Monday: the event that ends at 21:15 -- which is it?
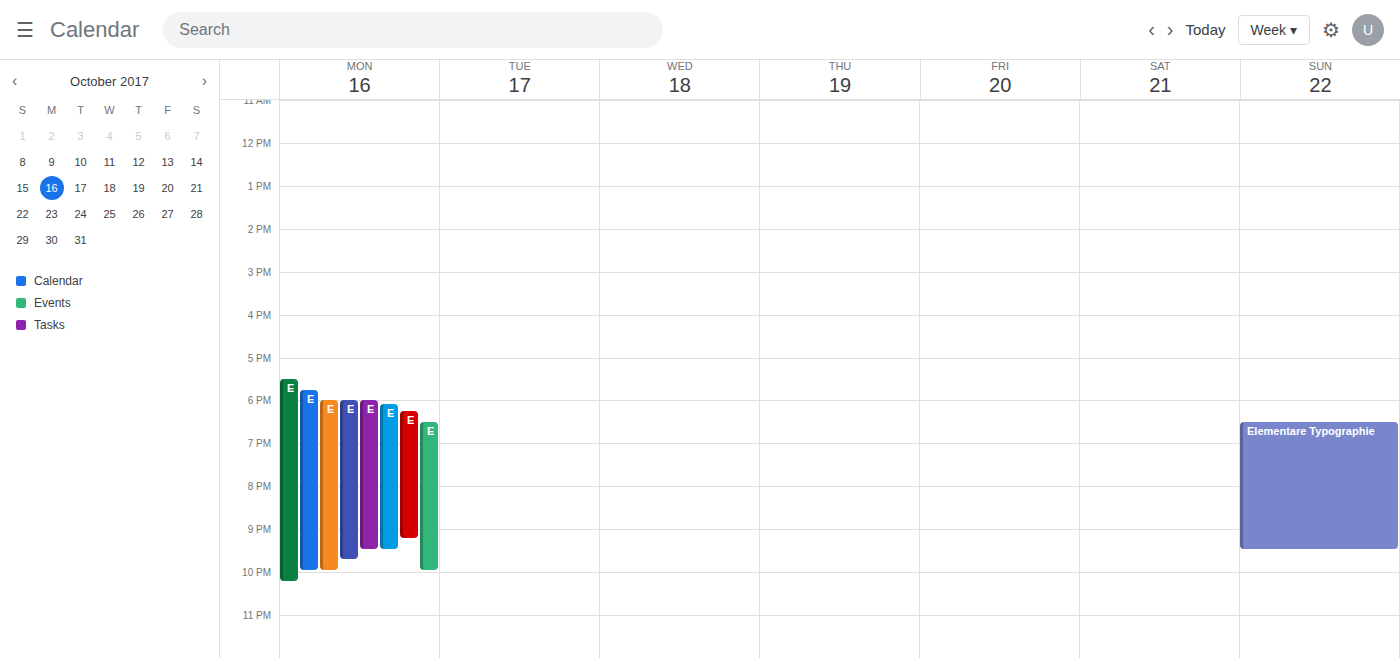
"Elementare Typographie – K"